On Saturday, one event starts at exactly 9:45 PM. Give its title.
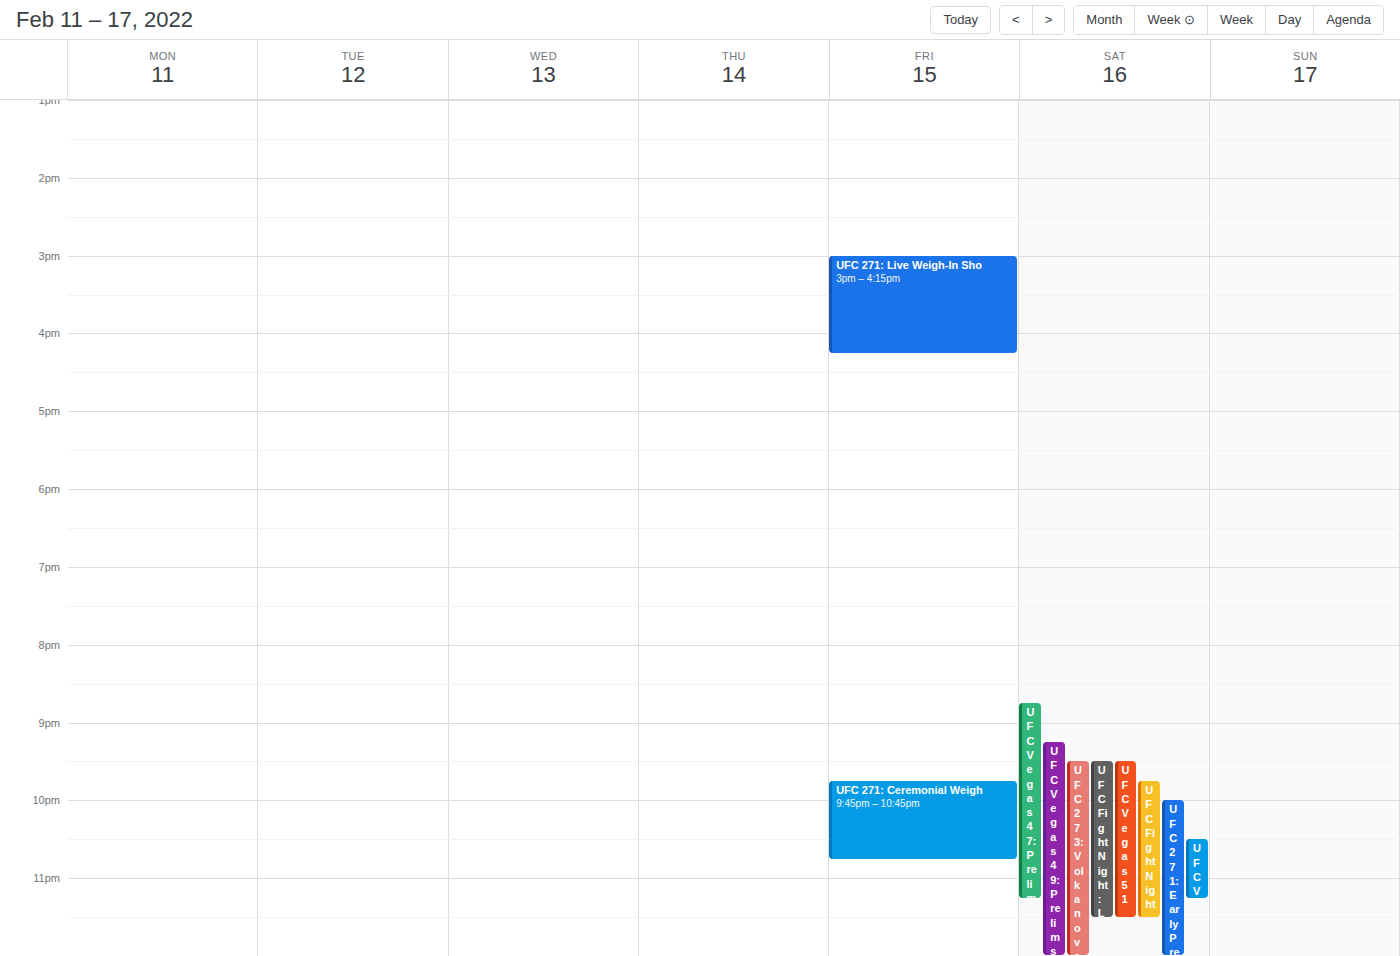
"UFC Fight Night"